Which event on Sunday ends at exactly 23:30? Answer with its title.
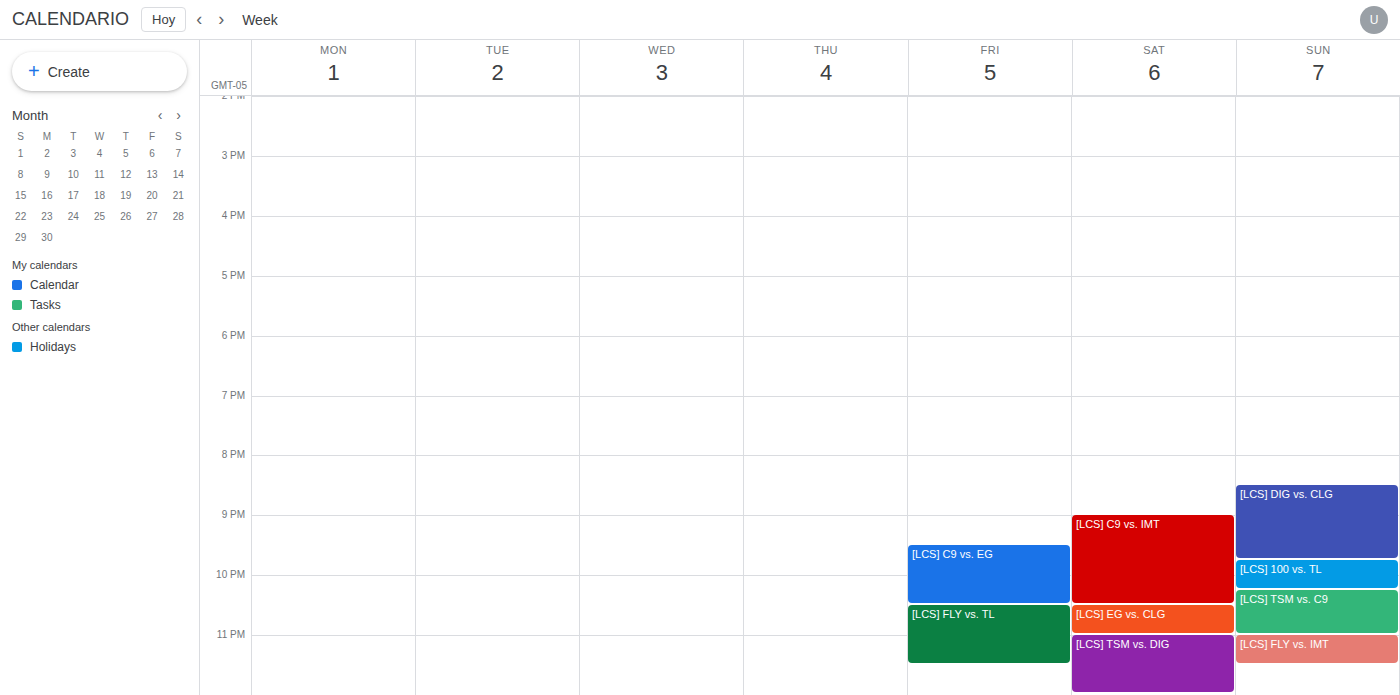
"[LCS] FLY vs. IMT"